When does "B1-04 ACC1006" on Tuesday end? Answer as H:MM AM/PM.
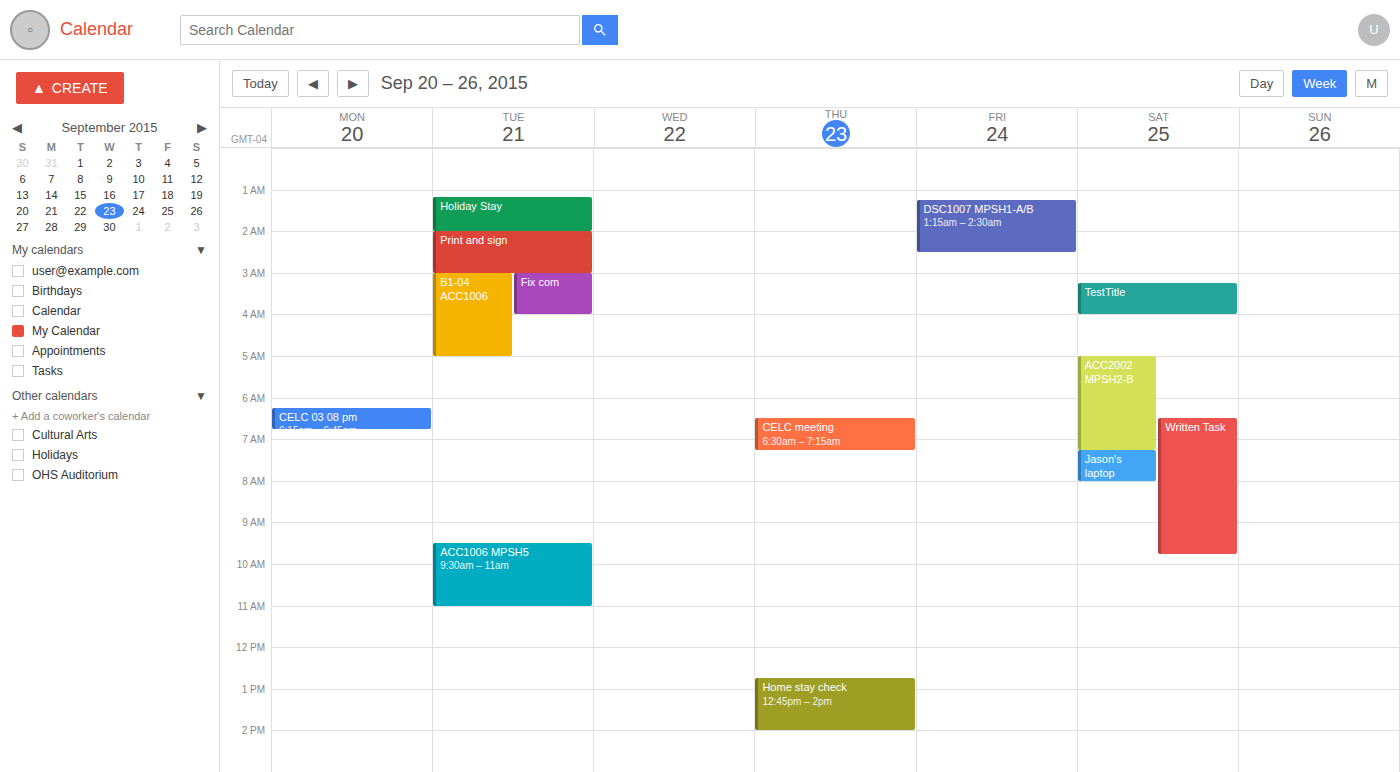
5:00 AM